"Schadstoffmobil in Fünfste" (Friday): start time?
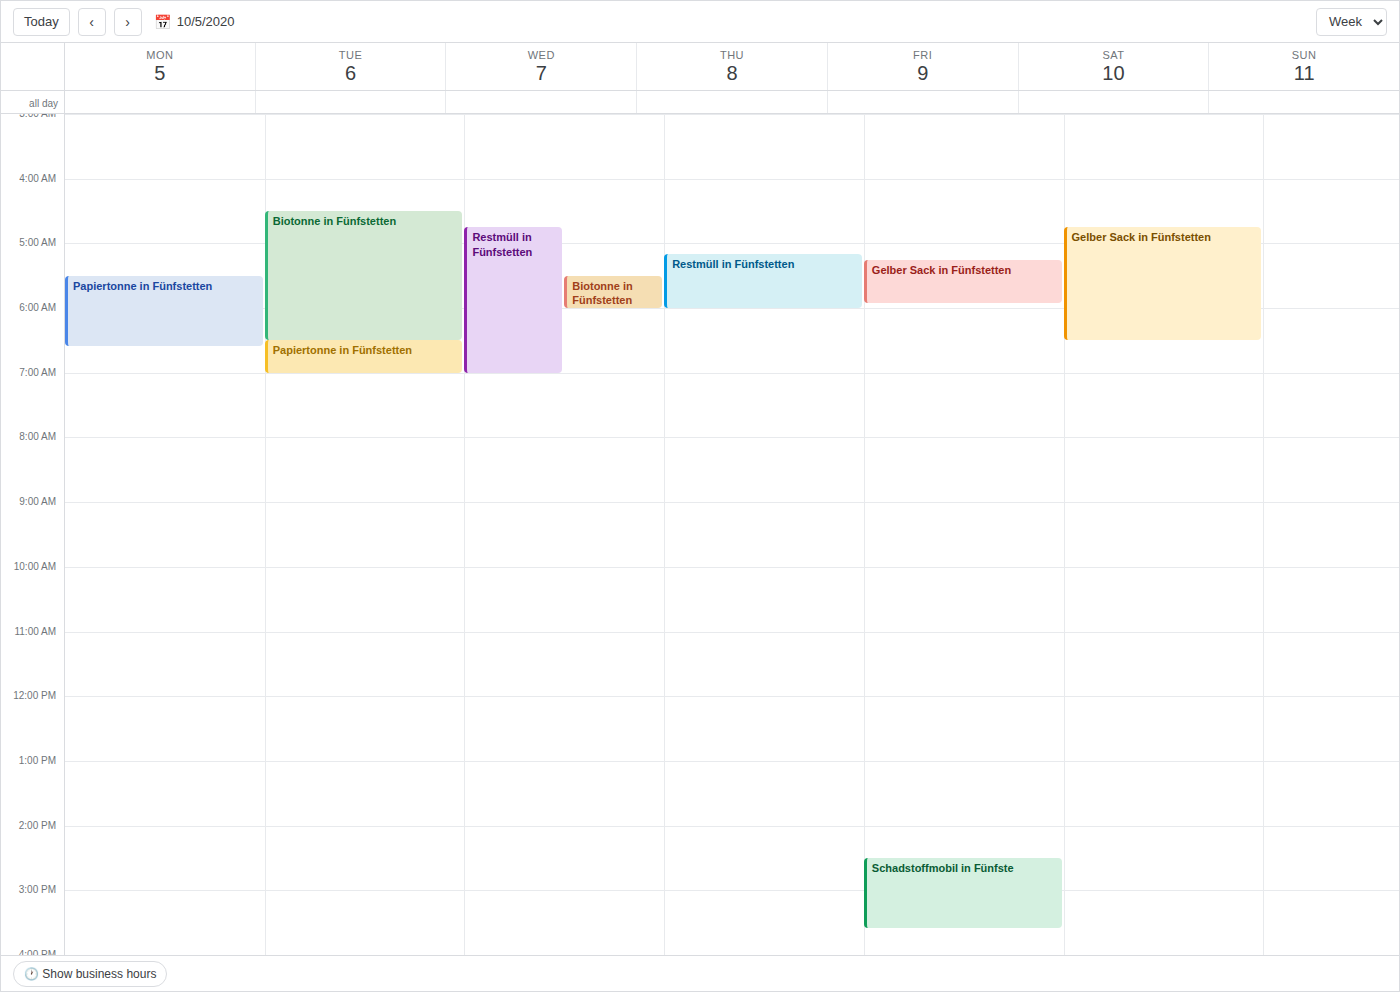
2:30 PM